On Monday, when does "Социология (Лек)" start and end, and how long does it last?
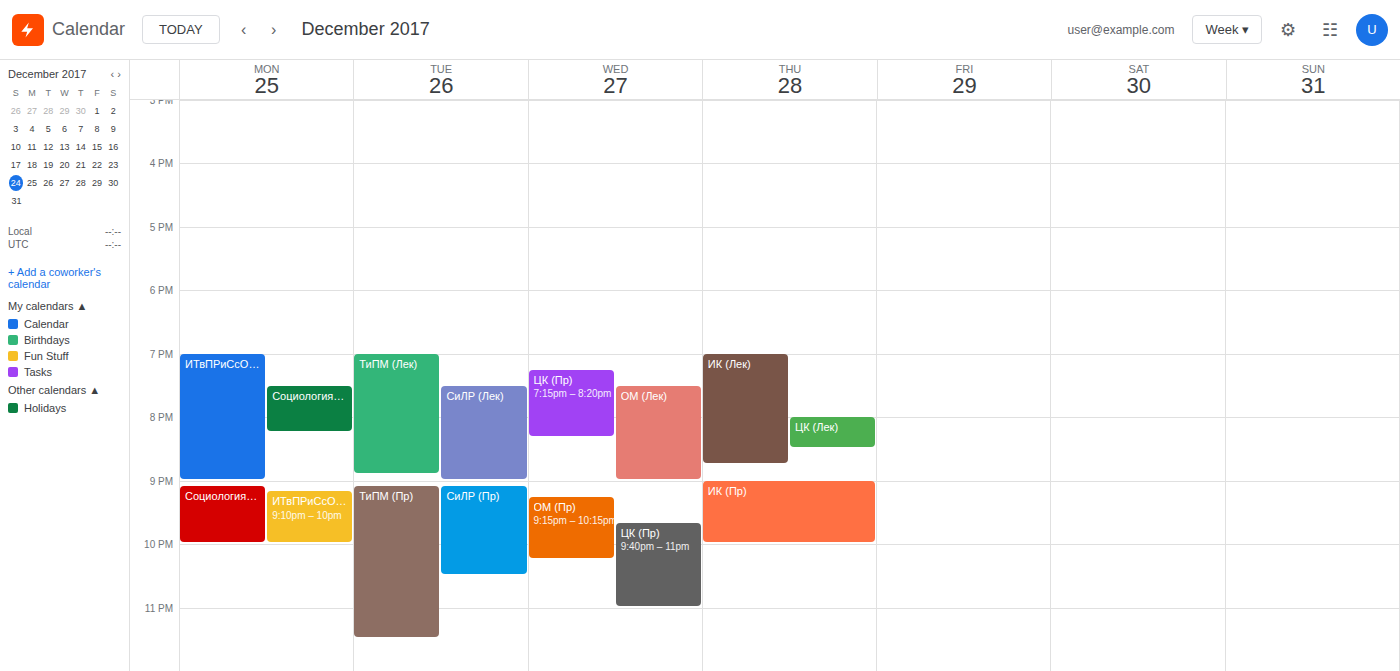
7:30 PM to 8:15 PM, 45 minutes